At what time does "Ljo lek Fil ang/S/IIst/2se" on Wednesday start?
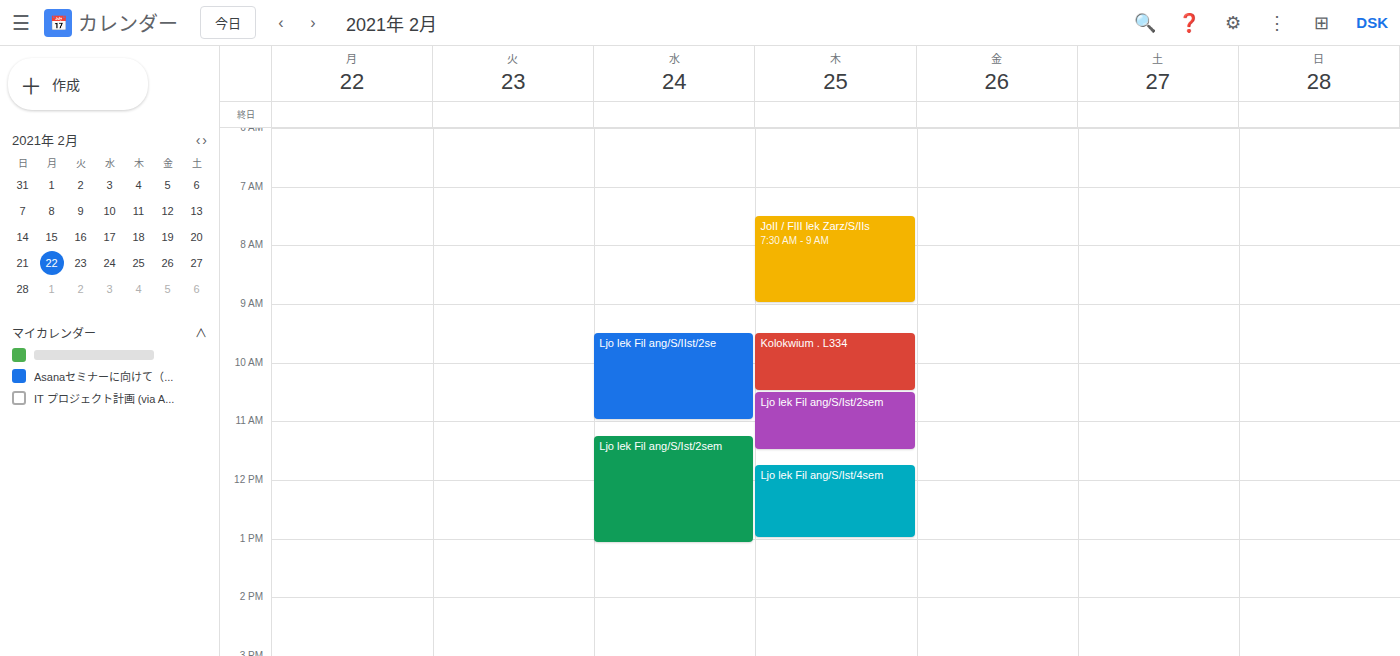
9:30 AM